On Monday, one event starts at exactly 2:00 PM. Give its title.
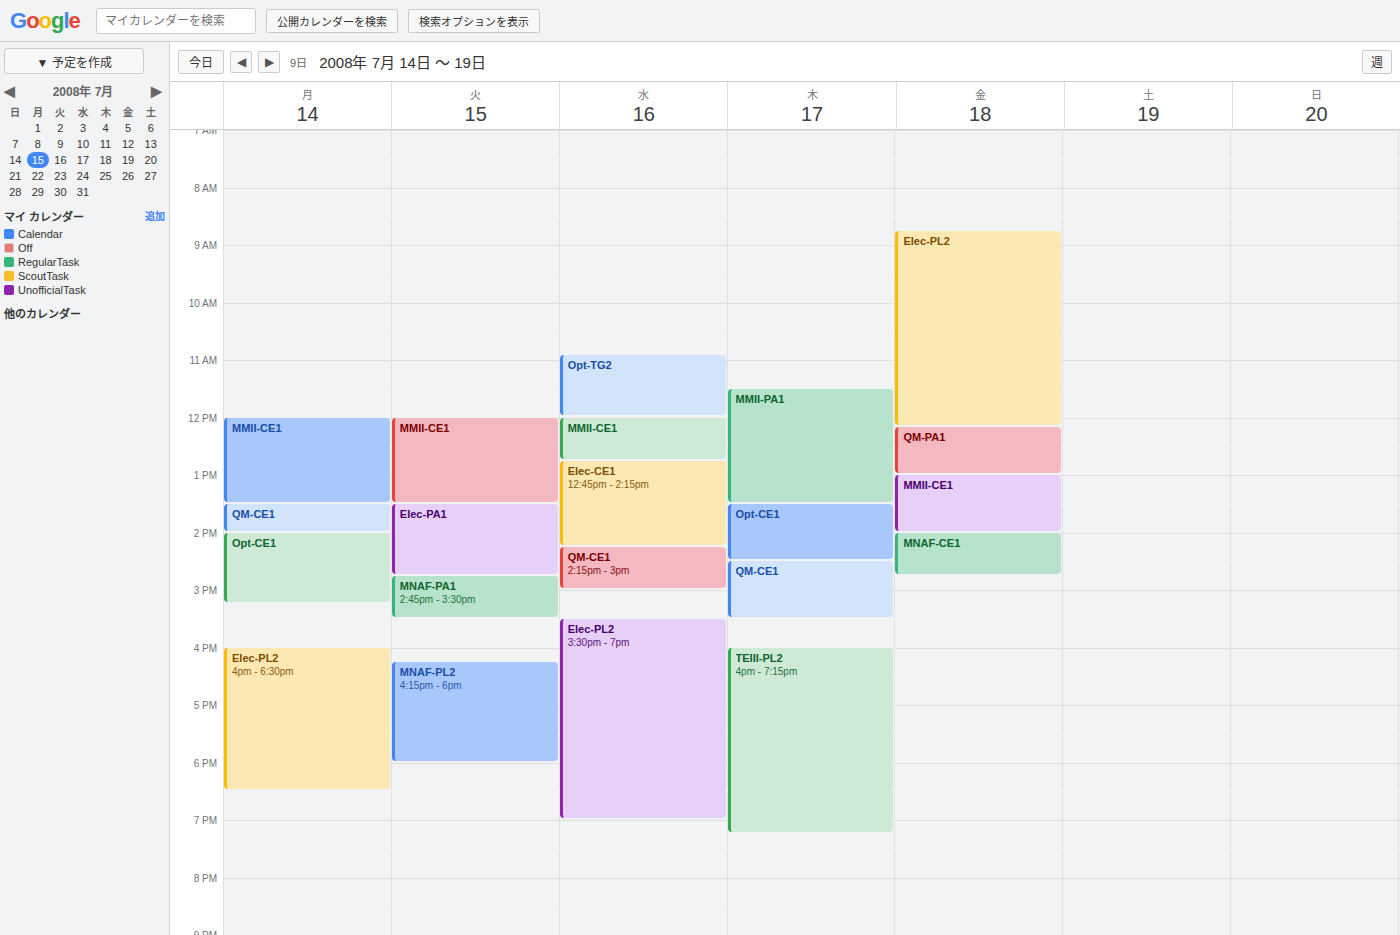
"Opt-CE1"